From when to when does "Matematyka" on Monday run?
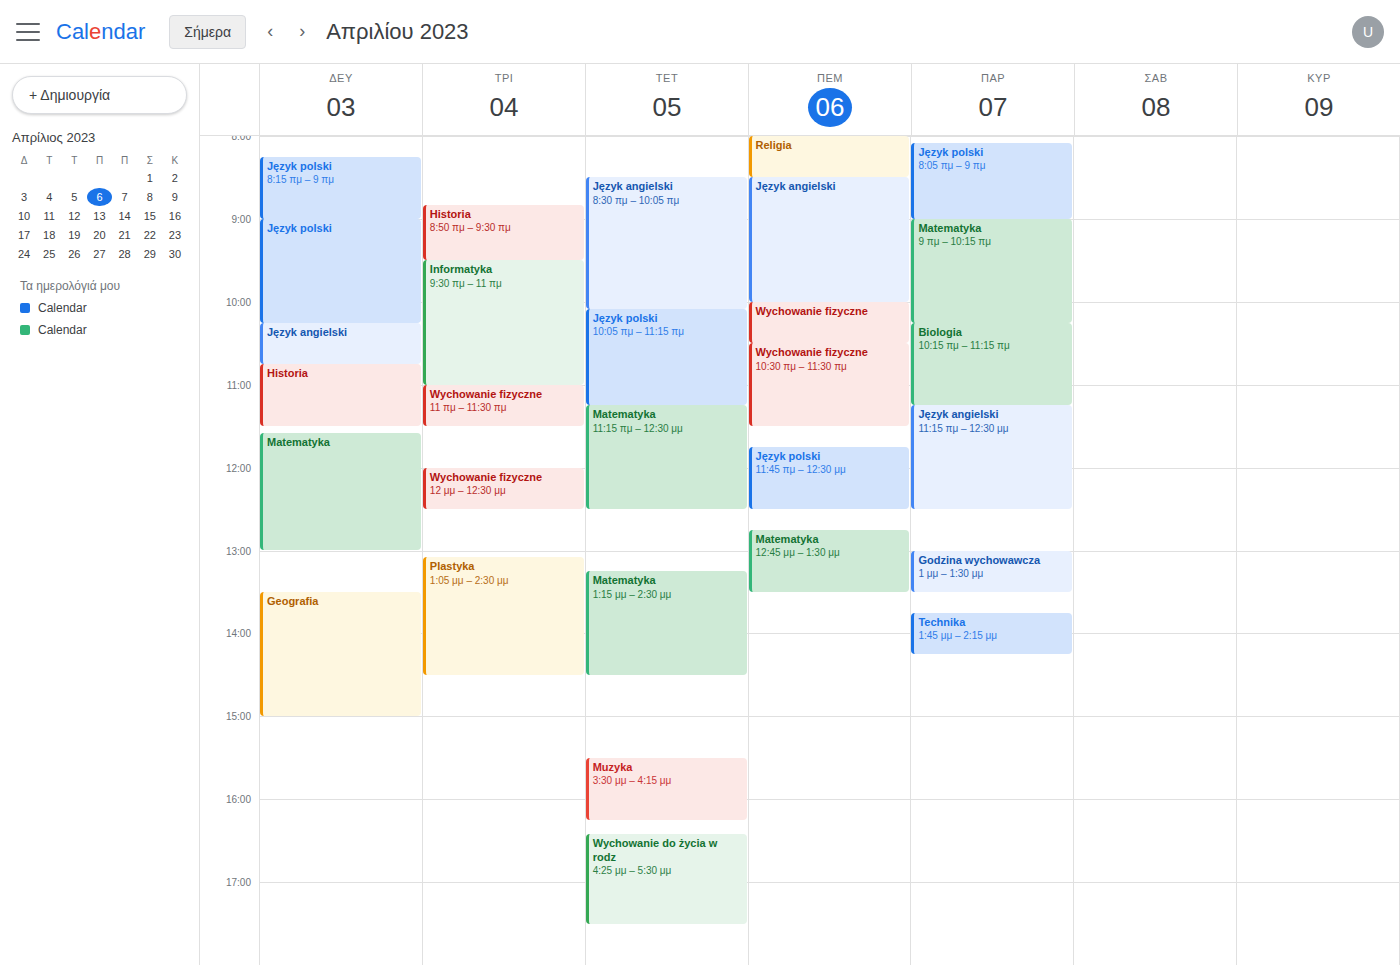
11:35 AM to 1:00 PM